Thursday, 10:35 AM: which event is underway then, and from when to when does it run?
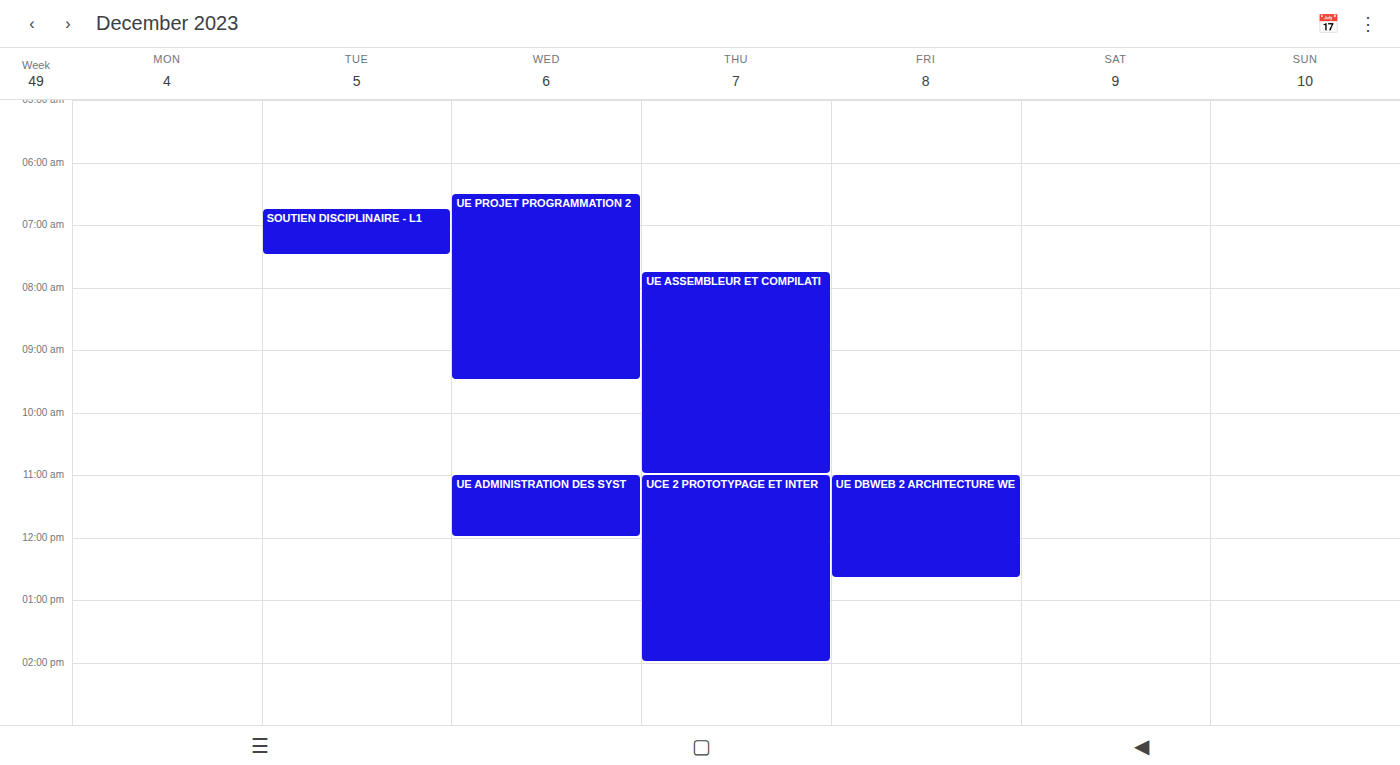
"UE ASSEMBLEUR ET COMPILATI", 7:45 AM to 11:00 AM